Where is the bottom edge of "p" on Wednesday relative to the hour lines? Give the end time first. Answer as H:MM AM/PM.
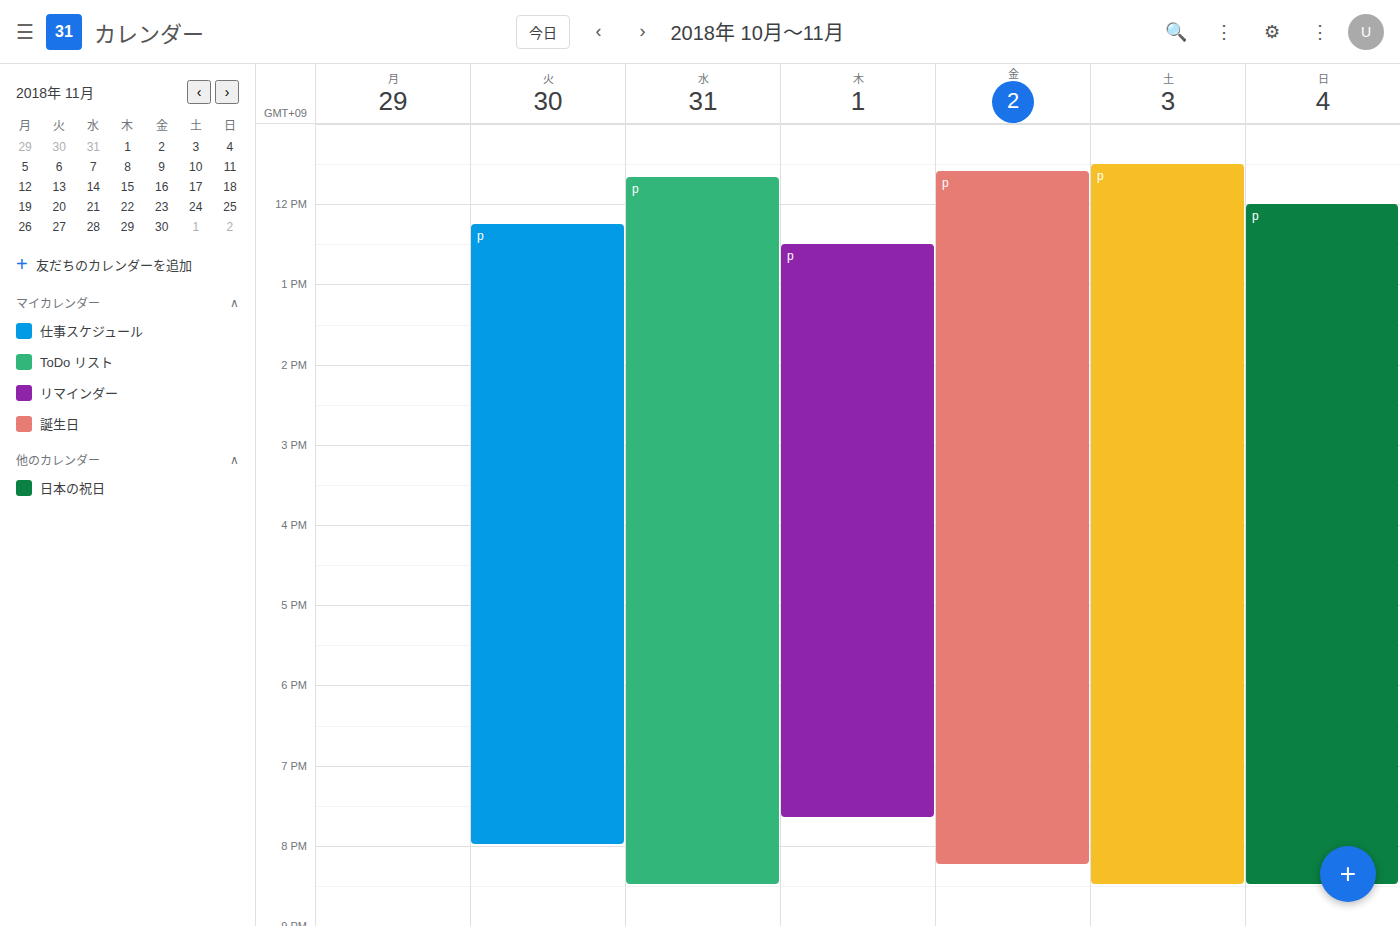
8:30 PM -- halfway between the 8 PM and 9 PM lines.